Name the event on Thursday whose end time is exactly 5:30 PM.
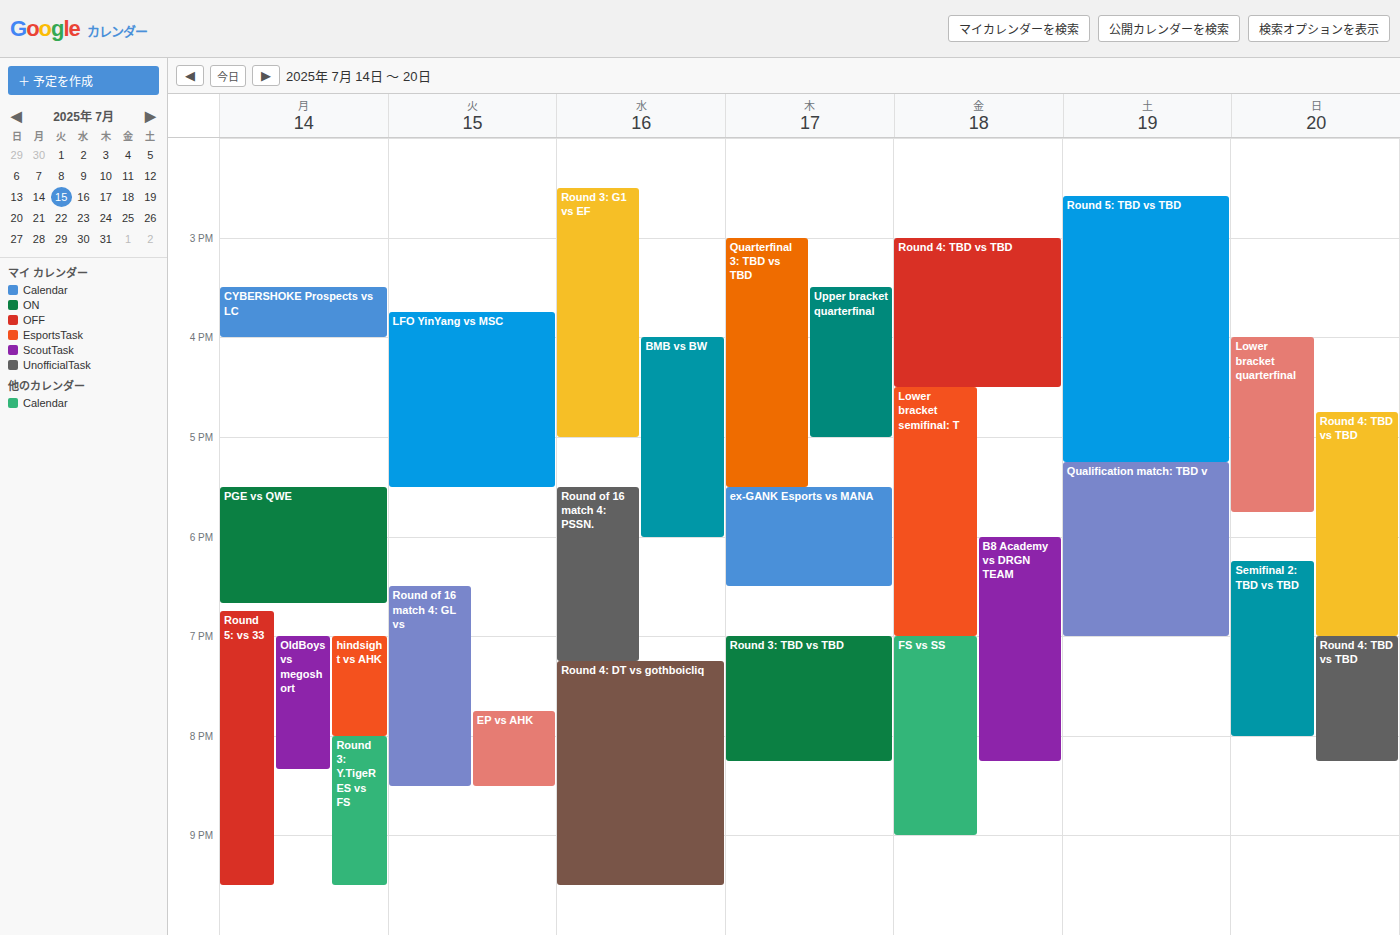
"Quarterfinal 3: TBD vs TBD"